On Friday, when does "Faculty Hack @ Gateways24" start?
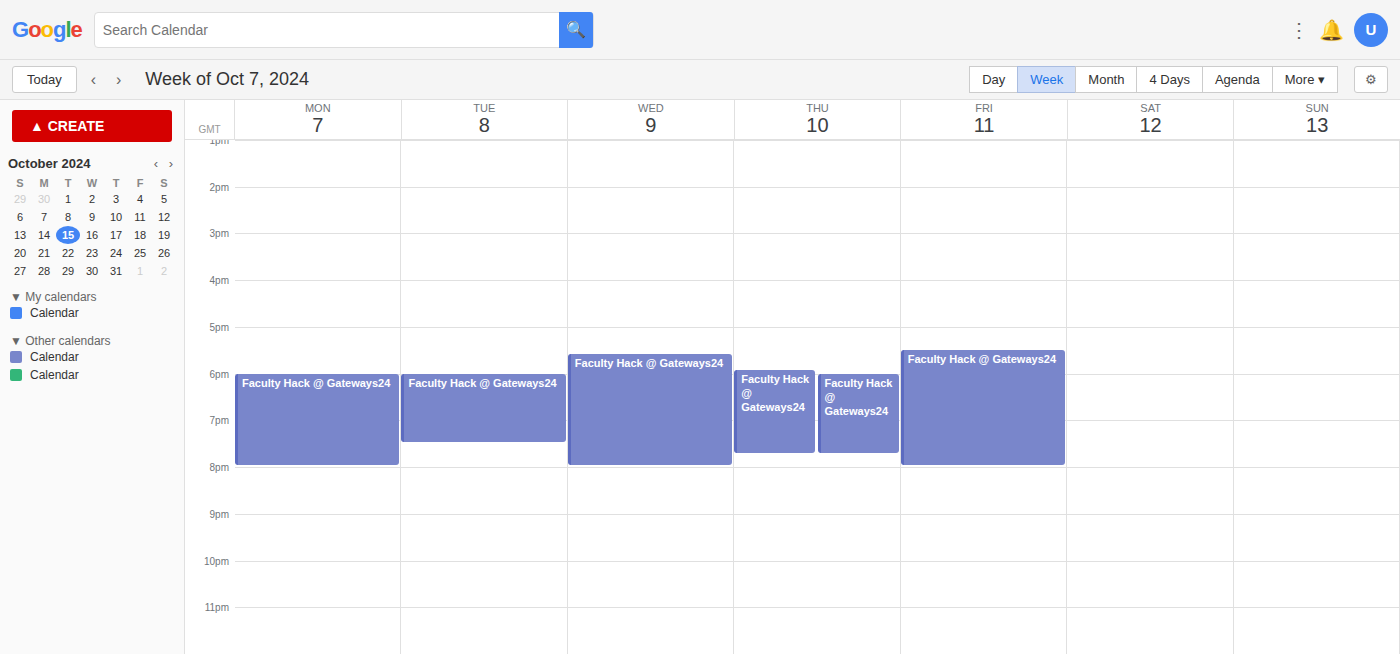
17:30